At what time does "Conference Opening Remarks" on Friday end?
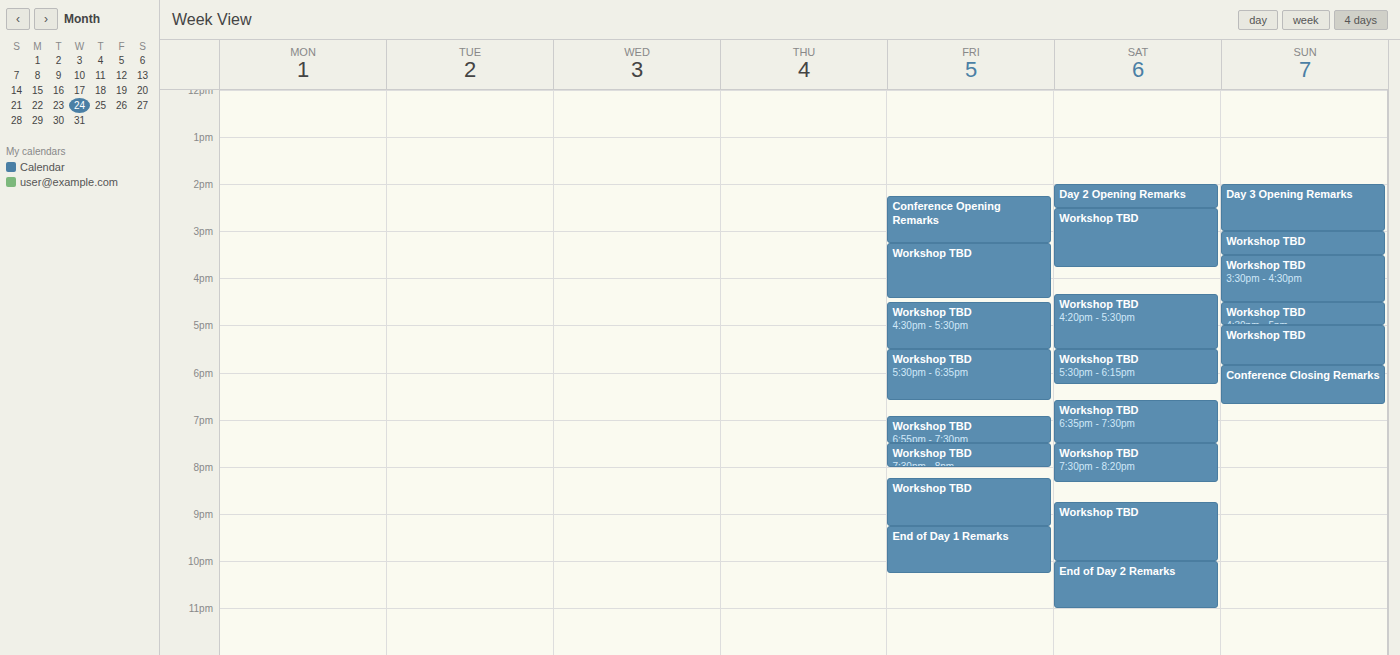
3:15 PM